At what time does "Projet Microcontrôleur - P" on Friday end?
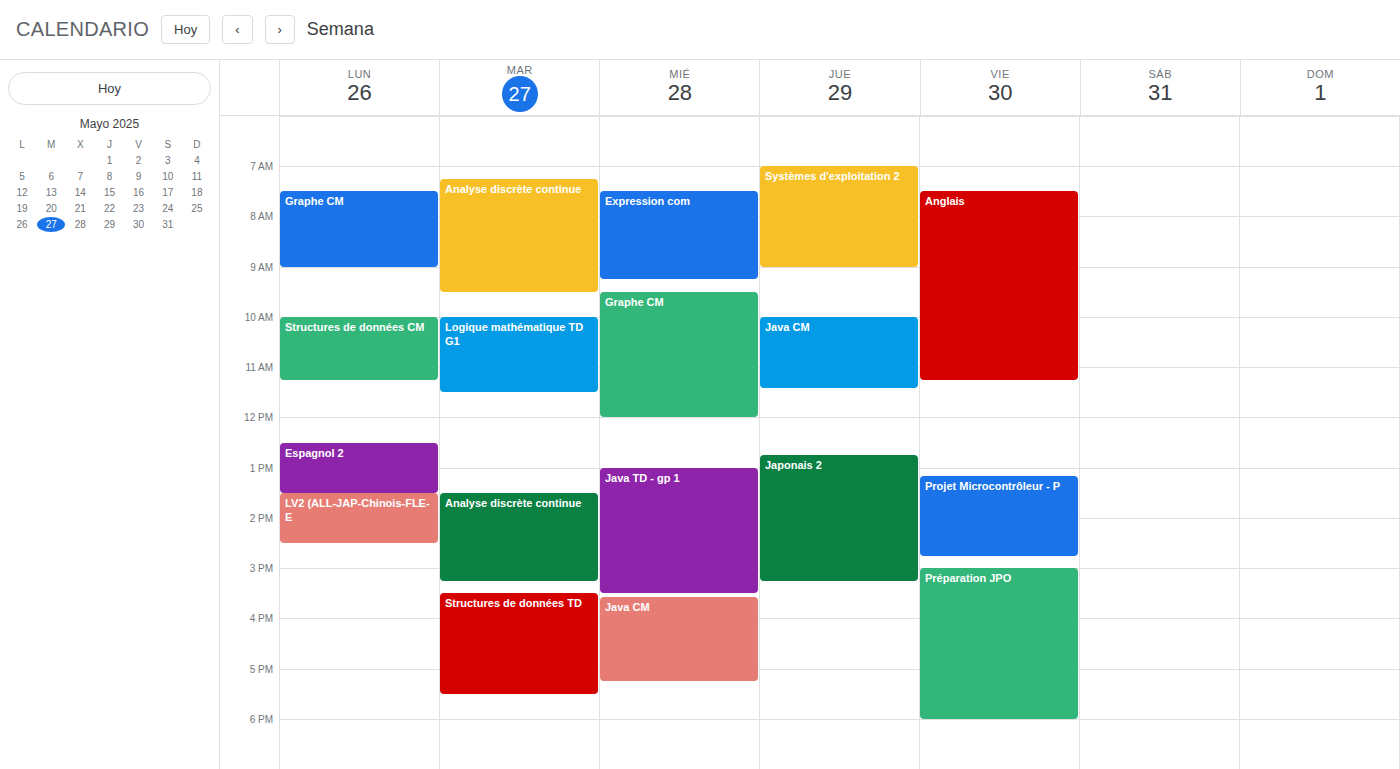
2:45 PM